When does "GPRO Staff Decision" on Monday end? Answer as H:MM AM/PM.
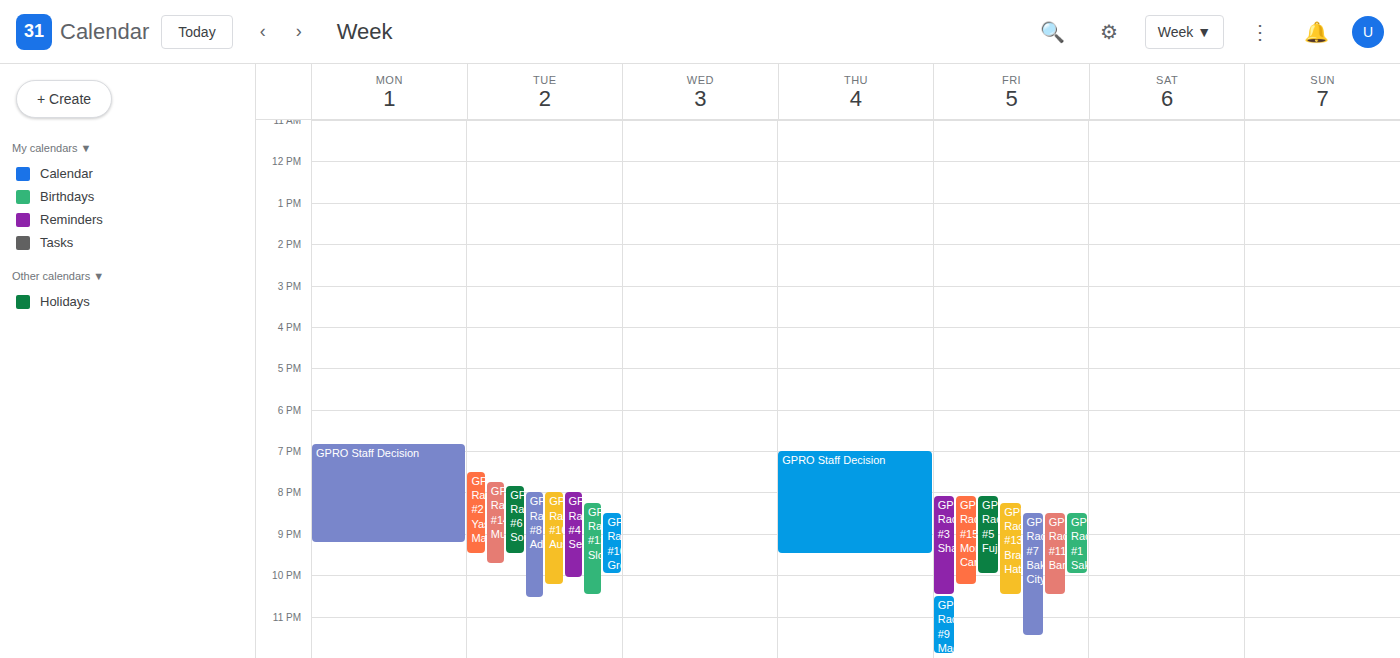
9:15 PM